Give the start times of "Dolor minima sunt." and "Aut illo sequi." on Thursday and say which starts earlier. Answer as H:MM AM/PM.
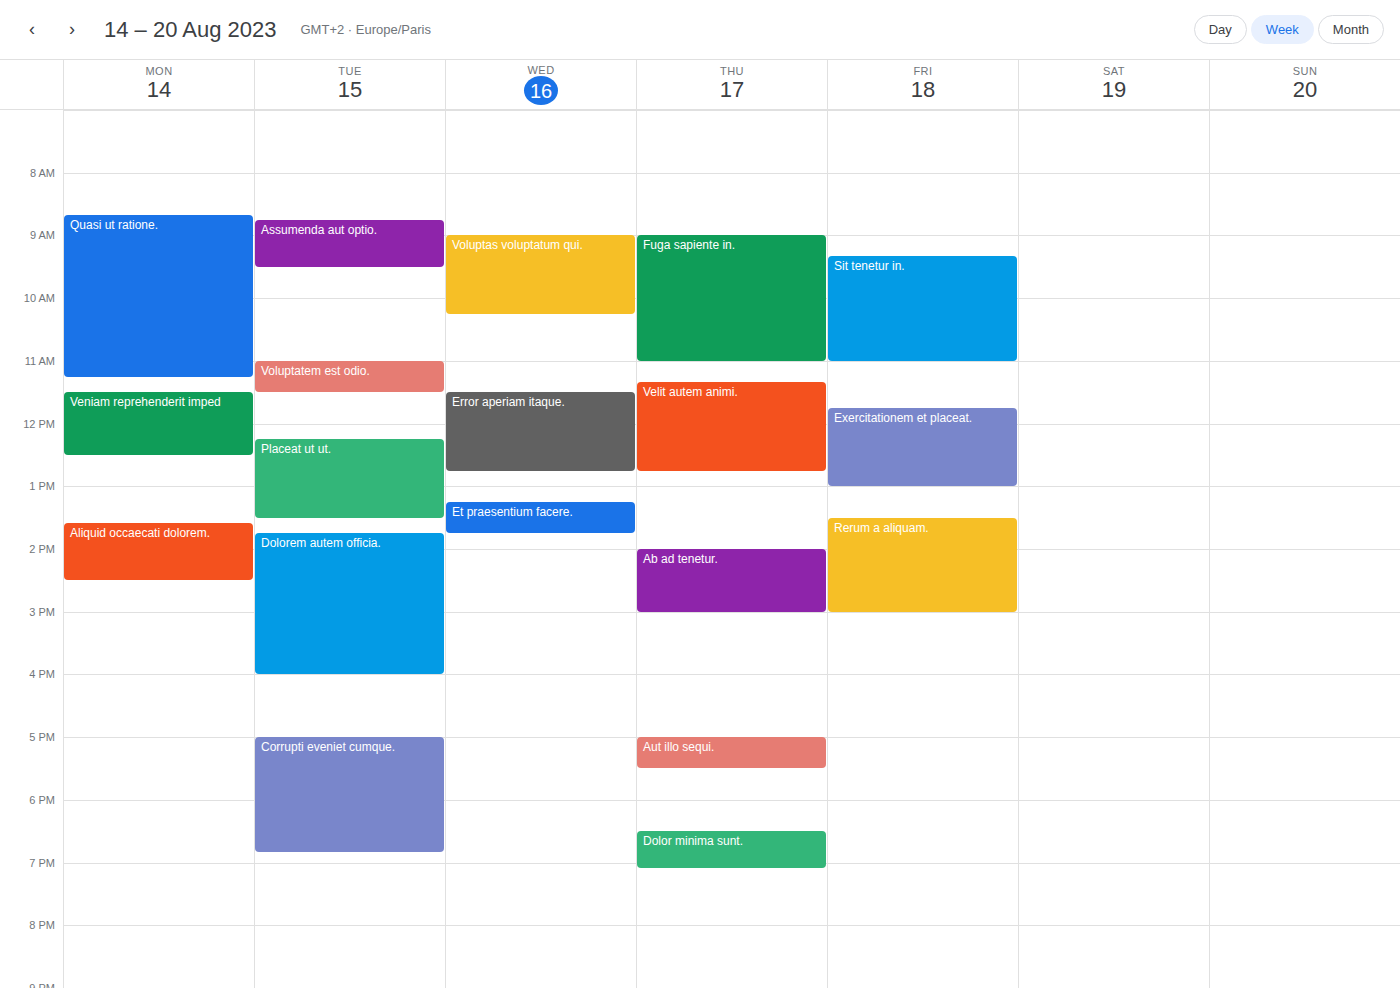
"Aut illo sequi." 5:00 PM; "Dolor minima sunt." 6:30 PM.